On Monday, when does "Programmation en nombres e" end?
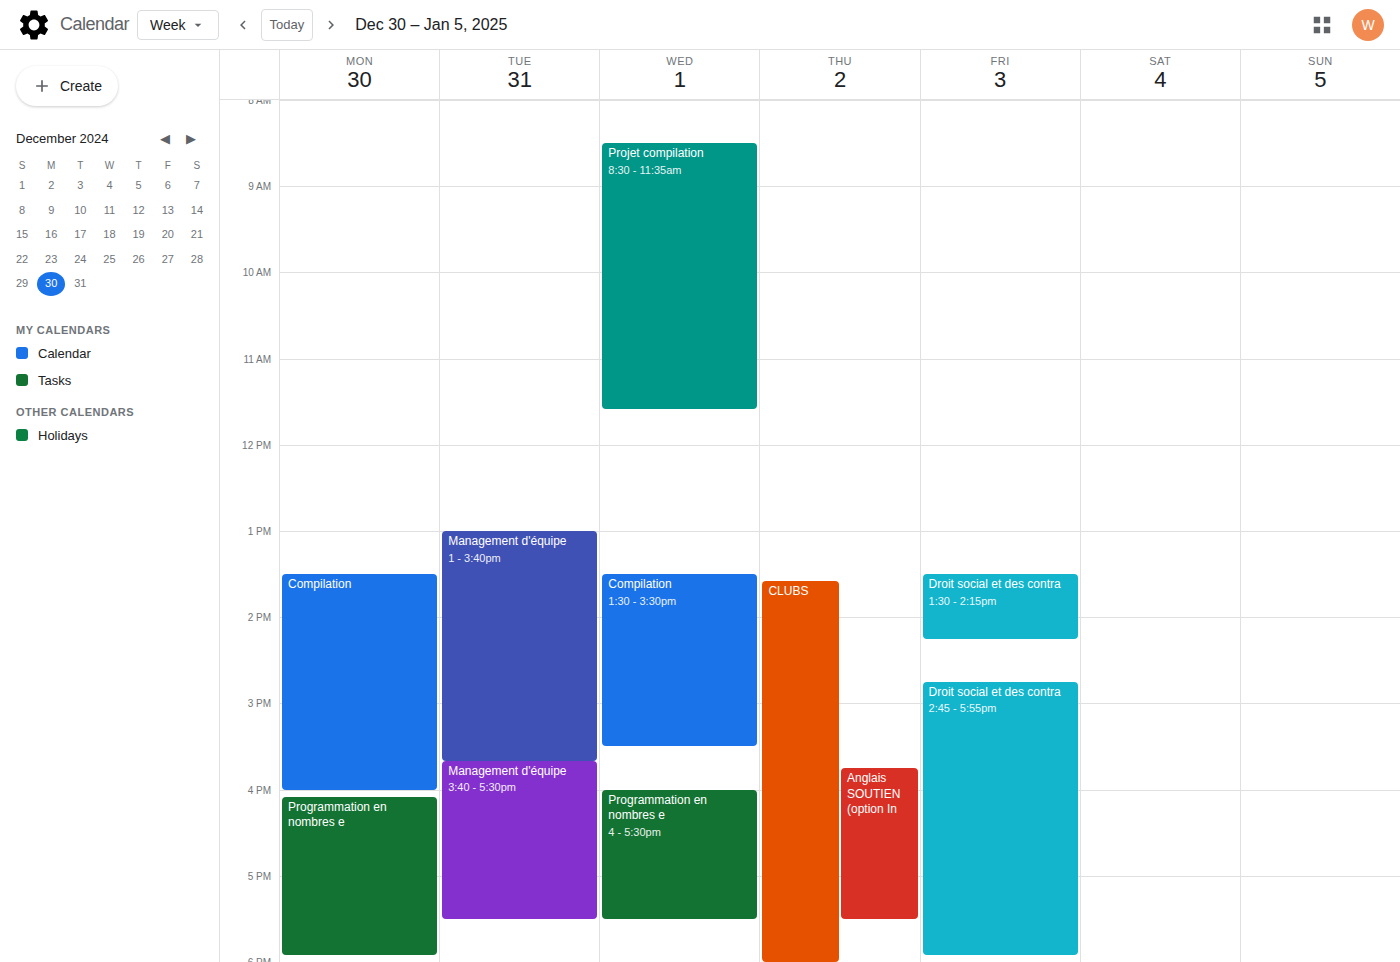
5:55 PM